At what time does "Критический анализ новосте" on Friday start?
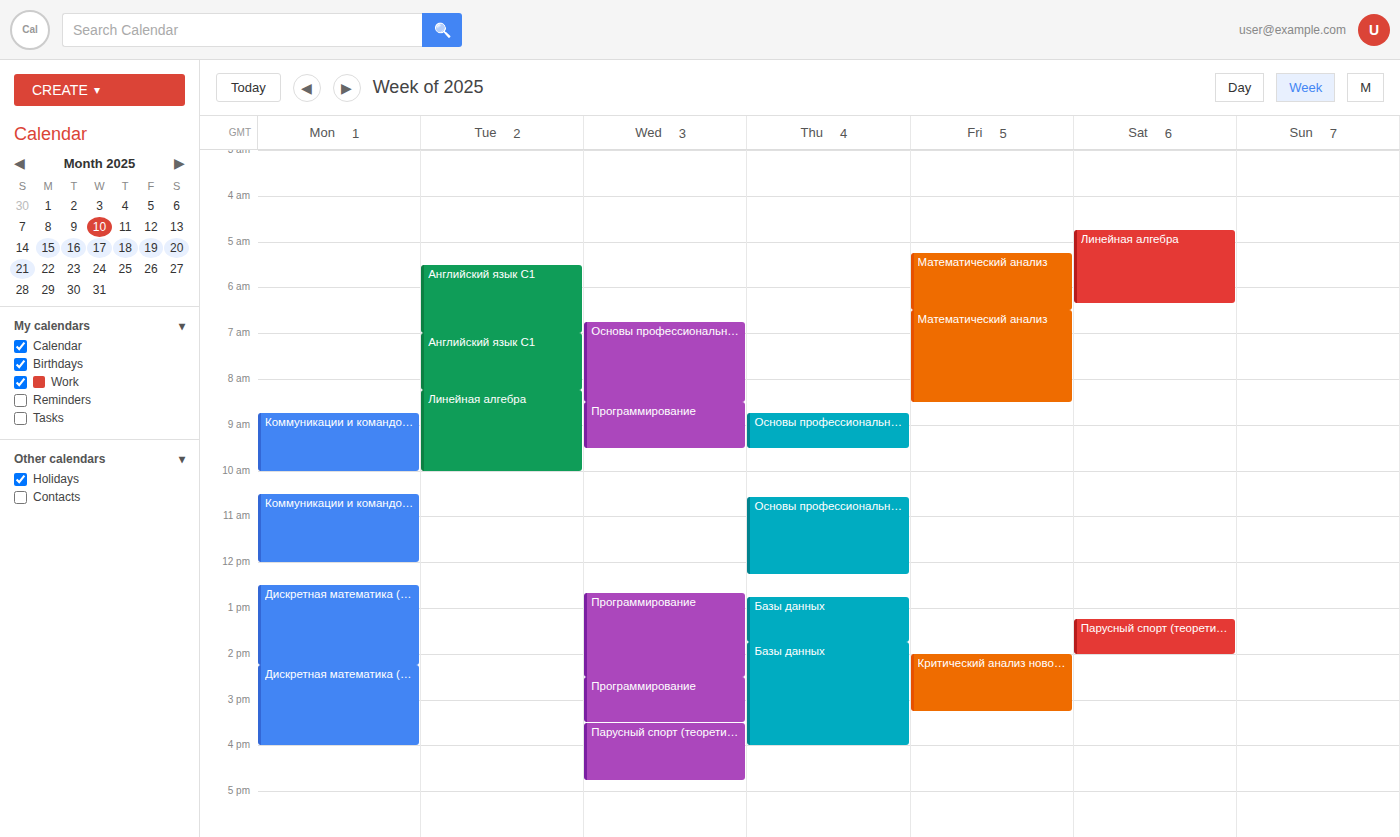
2:00 PM